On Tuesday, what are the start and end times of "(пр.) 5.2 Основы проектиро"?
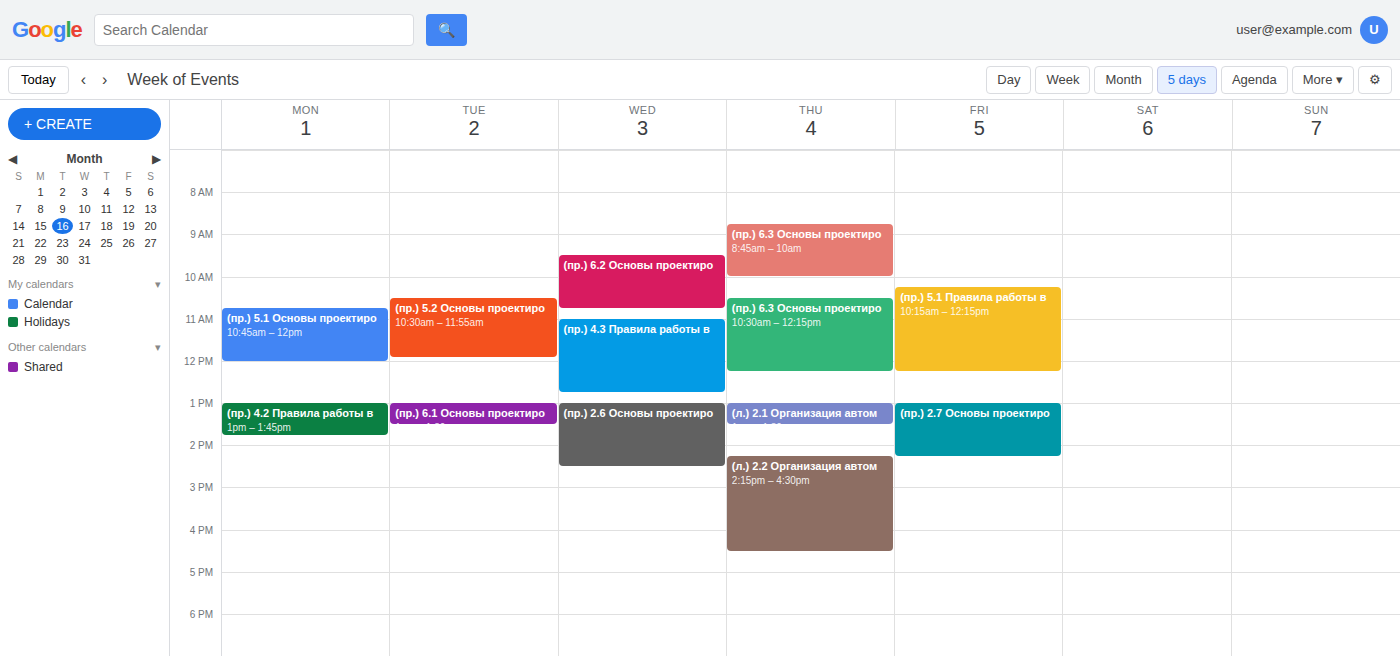
10:30 AM to 11:55 AM